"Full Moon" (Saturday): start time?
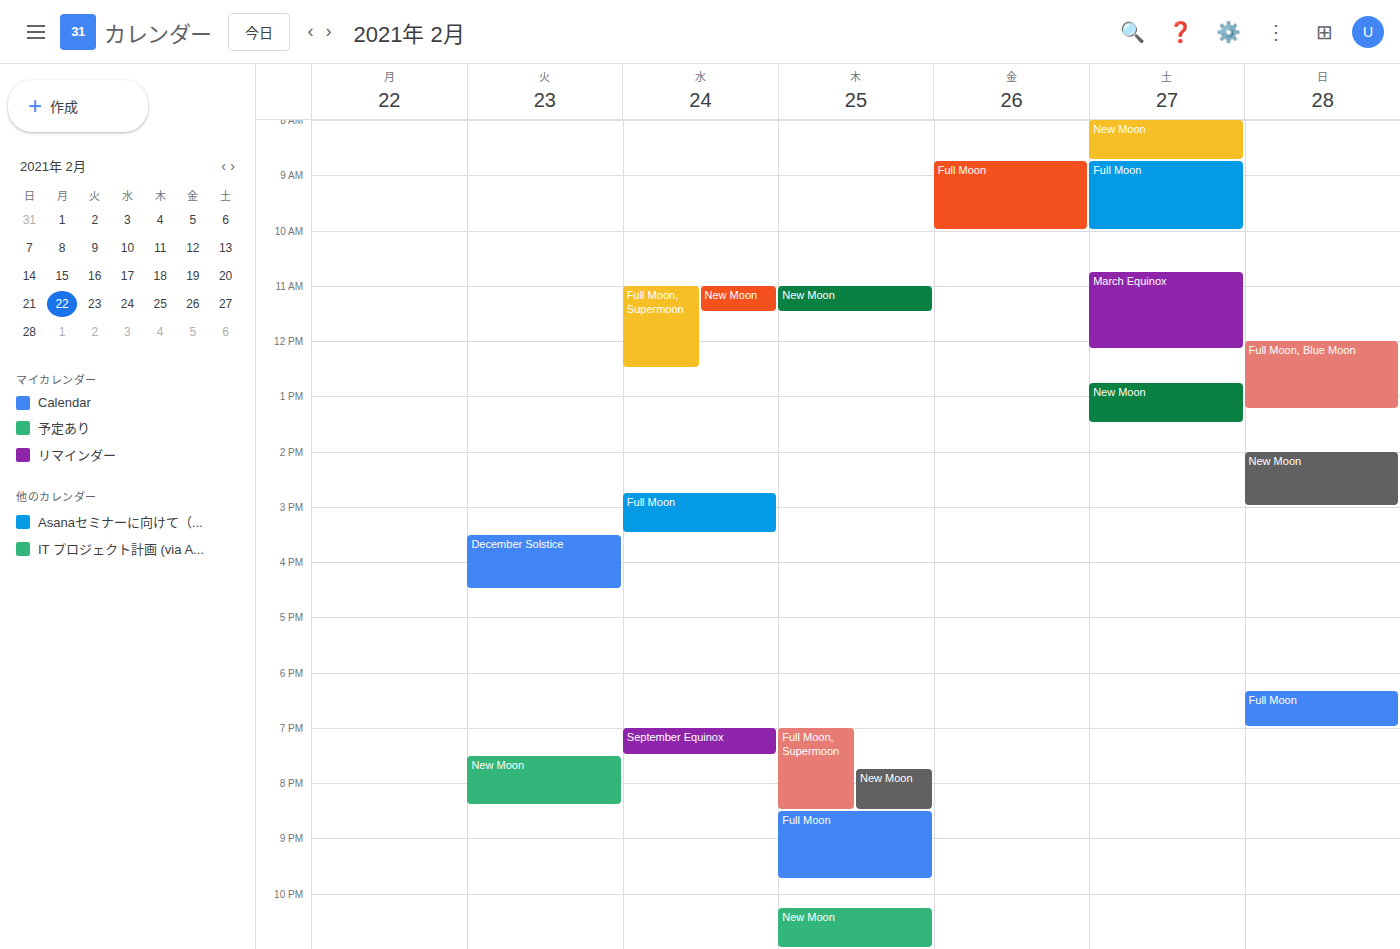
8:45 AM